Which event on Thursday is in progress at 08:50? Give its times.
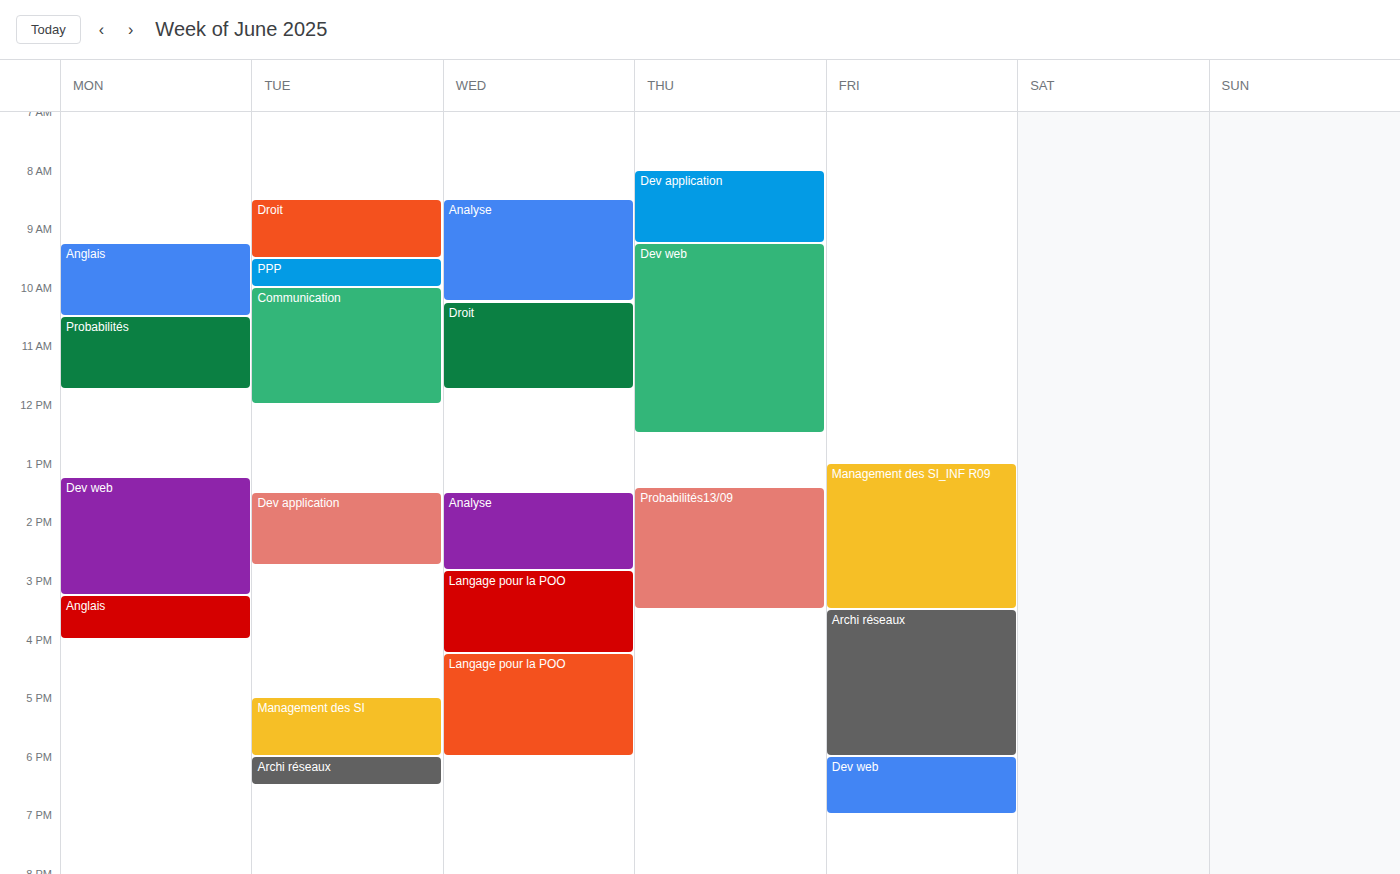
"Dev application", 08:00 to 09:15